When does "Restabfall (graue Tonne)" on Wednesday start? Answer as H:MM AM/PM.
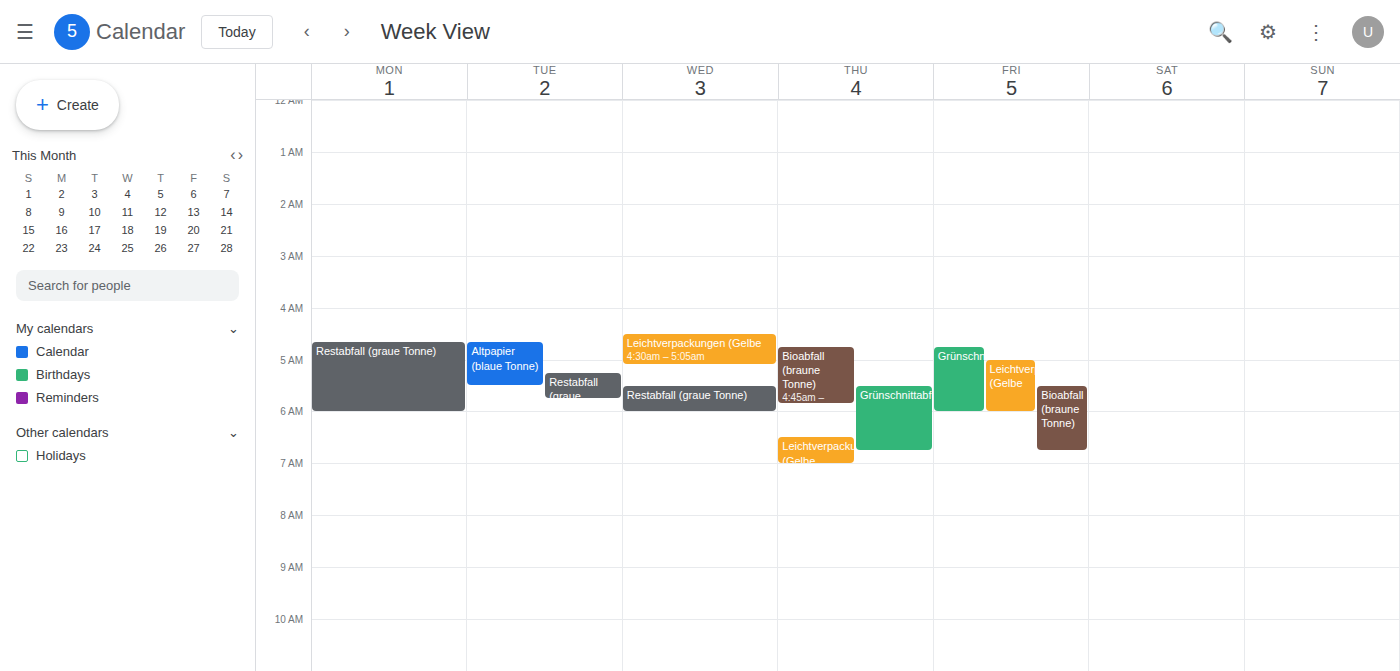
5:30 AM